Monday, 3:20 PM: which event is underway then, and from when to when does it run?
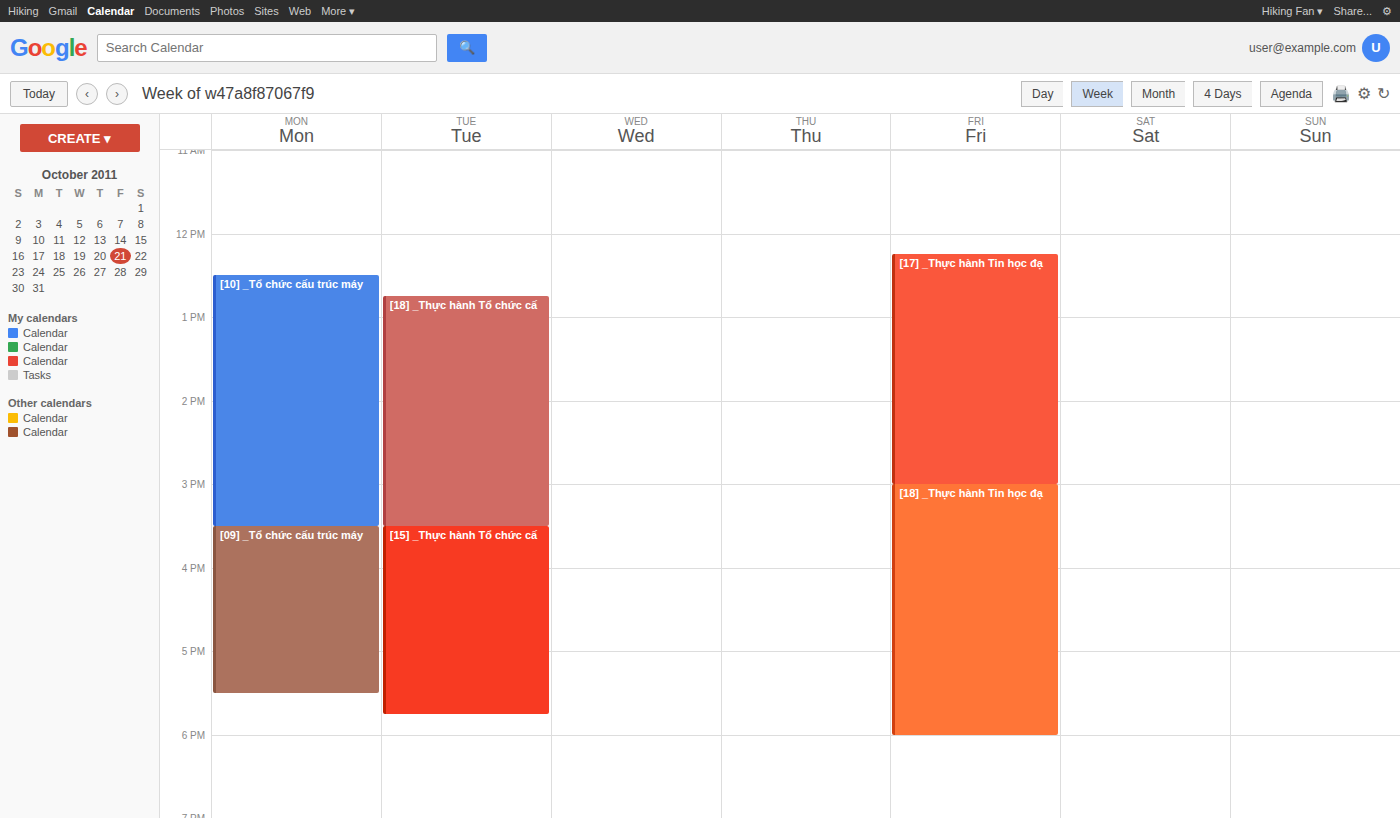
"[10] _Tổ chức cấu trúc máy", 12:30 PM to 3:30 PM